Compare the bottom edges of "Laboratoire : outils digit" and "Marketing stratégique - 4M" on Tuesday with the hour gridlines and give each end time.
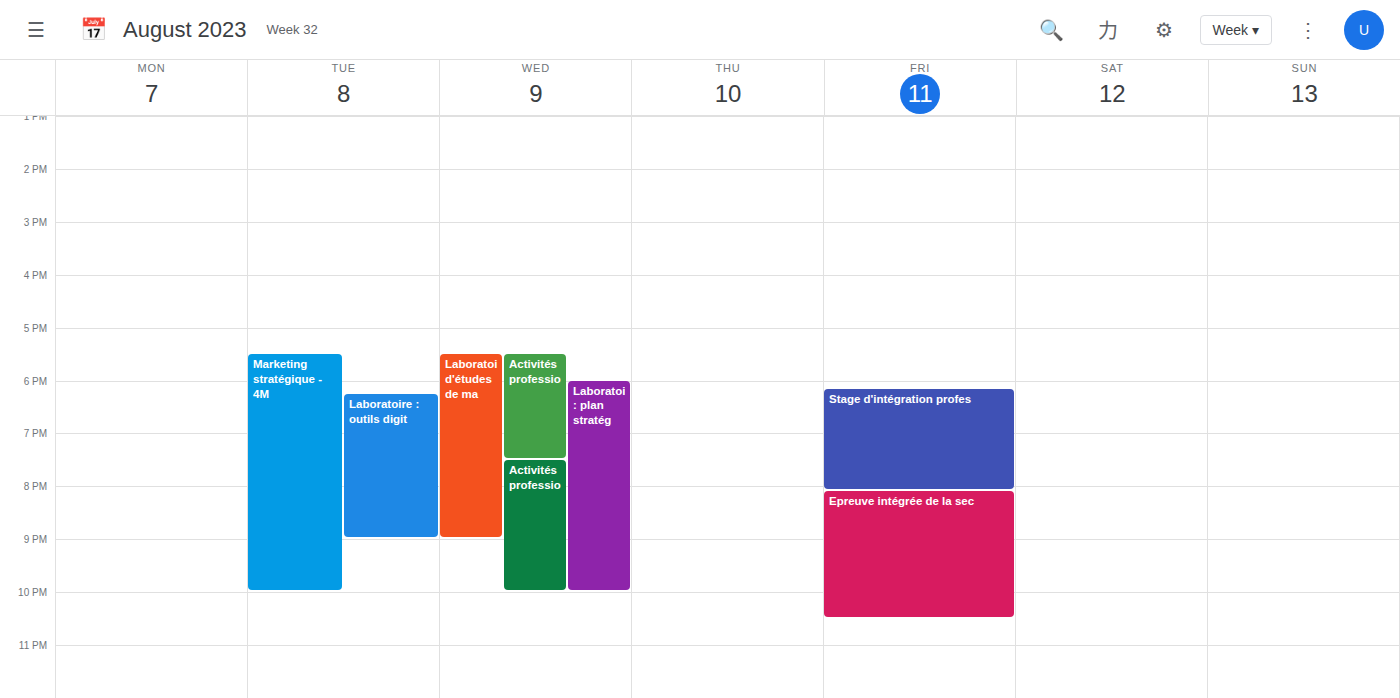
"Laboratoire : outils digit": 9:00 PM, exactly on the 9 PM line. "Marketing stratégique - 4M": 10:00 PM, exactly on the 10 PM line.